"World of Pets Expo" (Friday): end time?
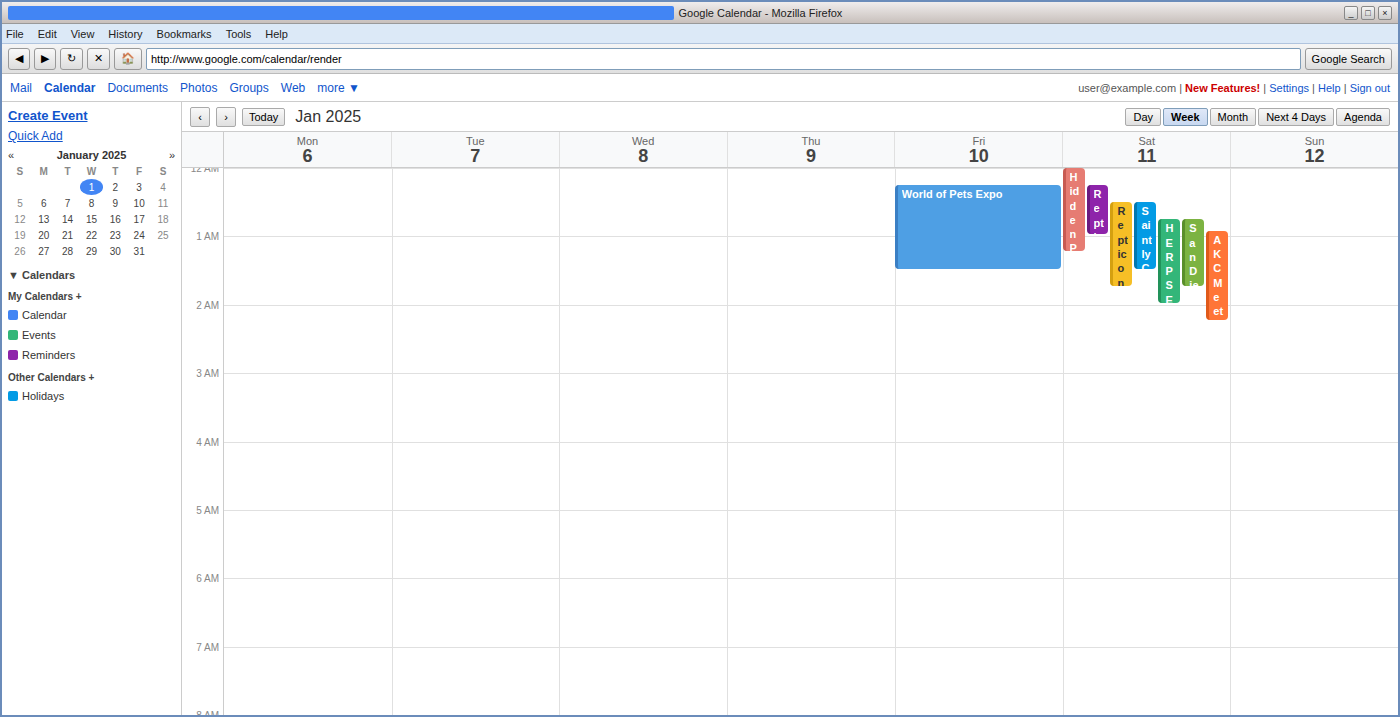
1:30 AM